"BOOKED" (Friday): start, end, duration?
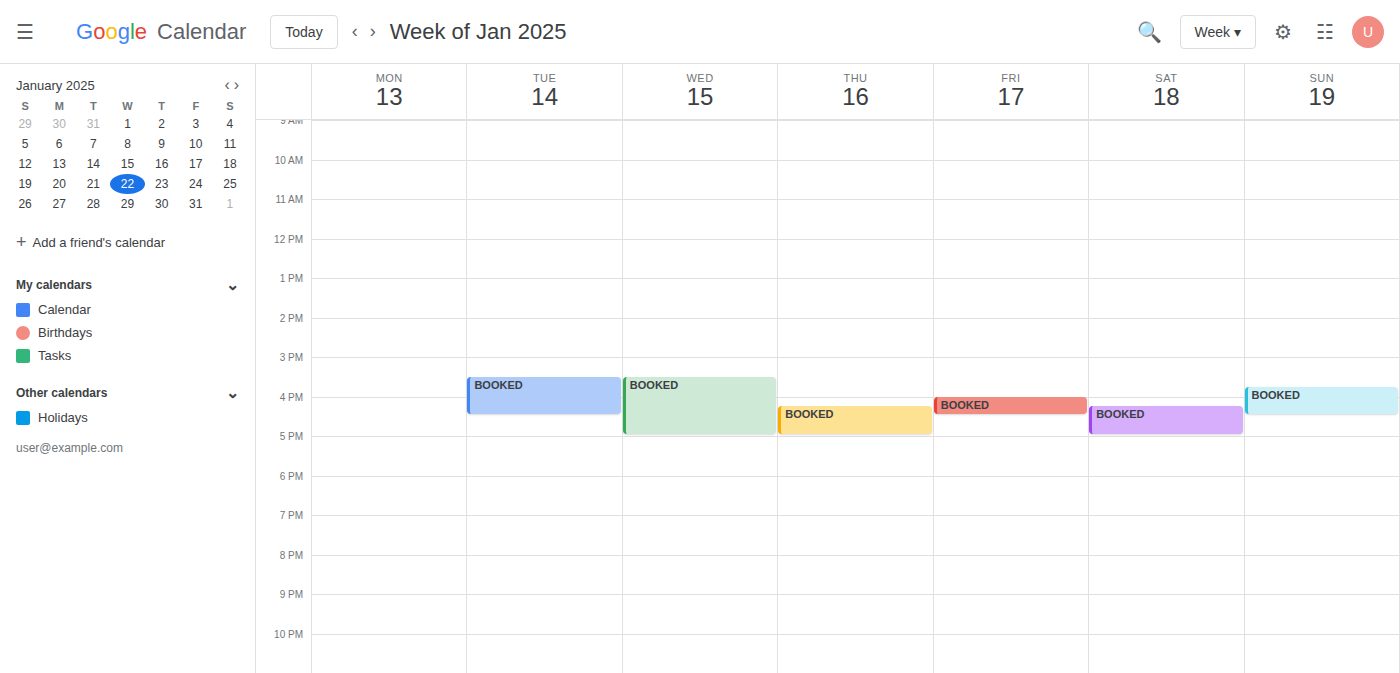
4:00 PM to 4:30 PM, 30 minutes